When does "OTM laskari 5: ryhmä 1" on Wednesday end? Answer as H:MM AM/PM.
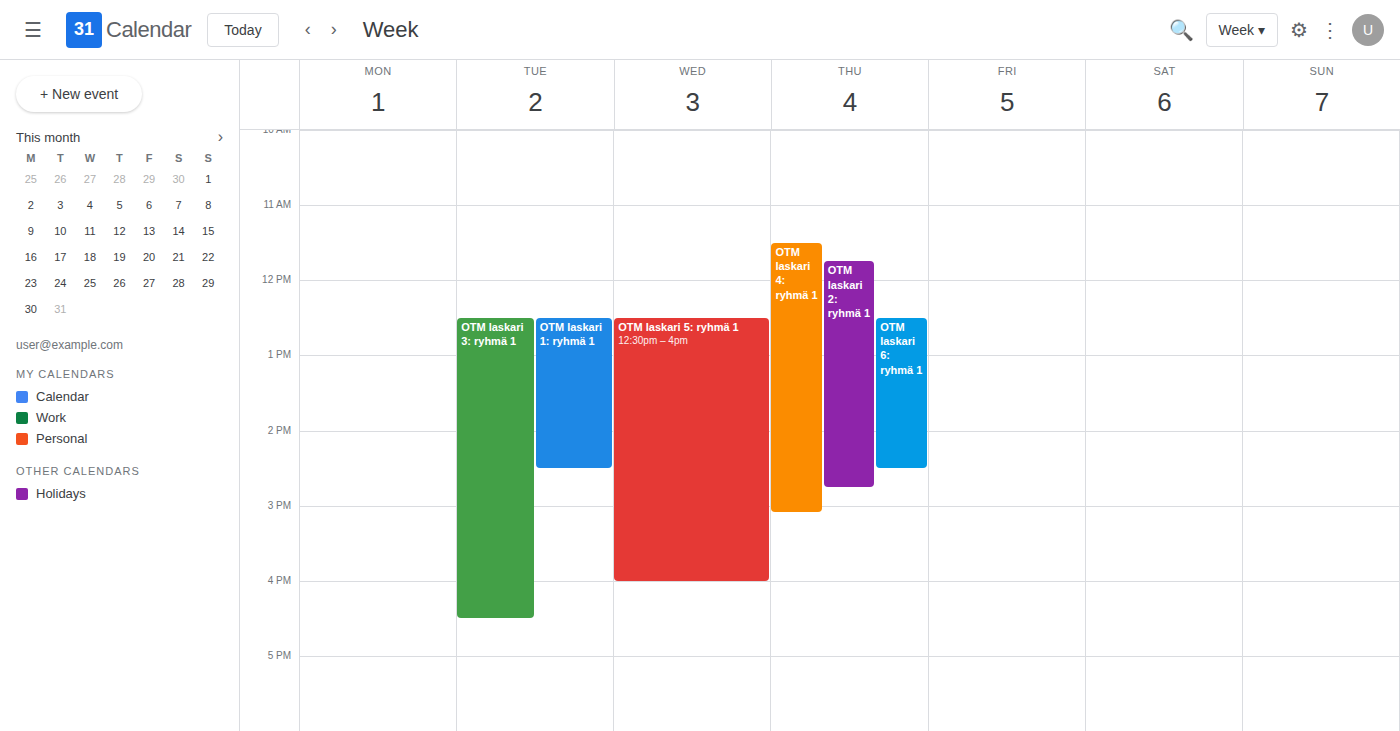
4:00 PM